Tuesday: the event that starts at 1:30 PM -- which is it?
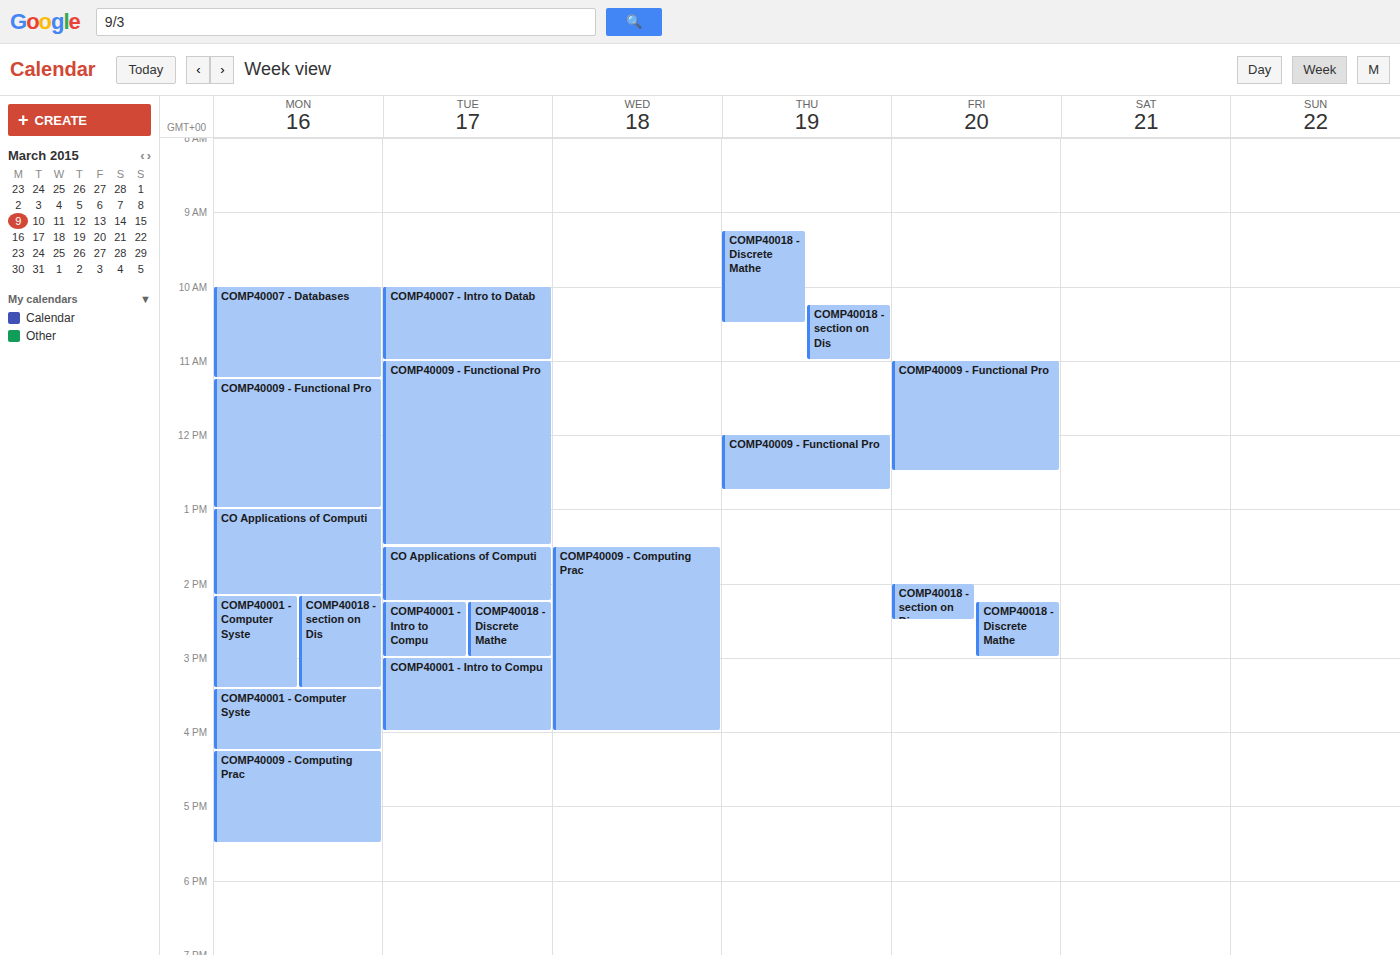
"CO Applications of Computi"